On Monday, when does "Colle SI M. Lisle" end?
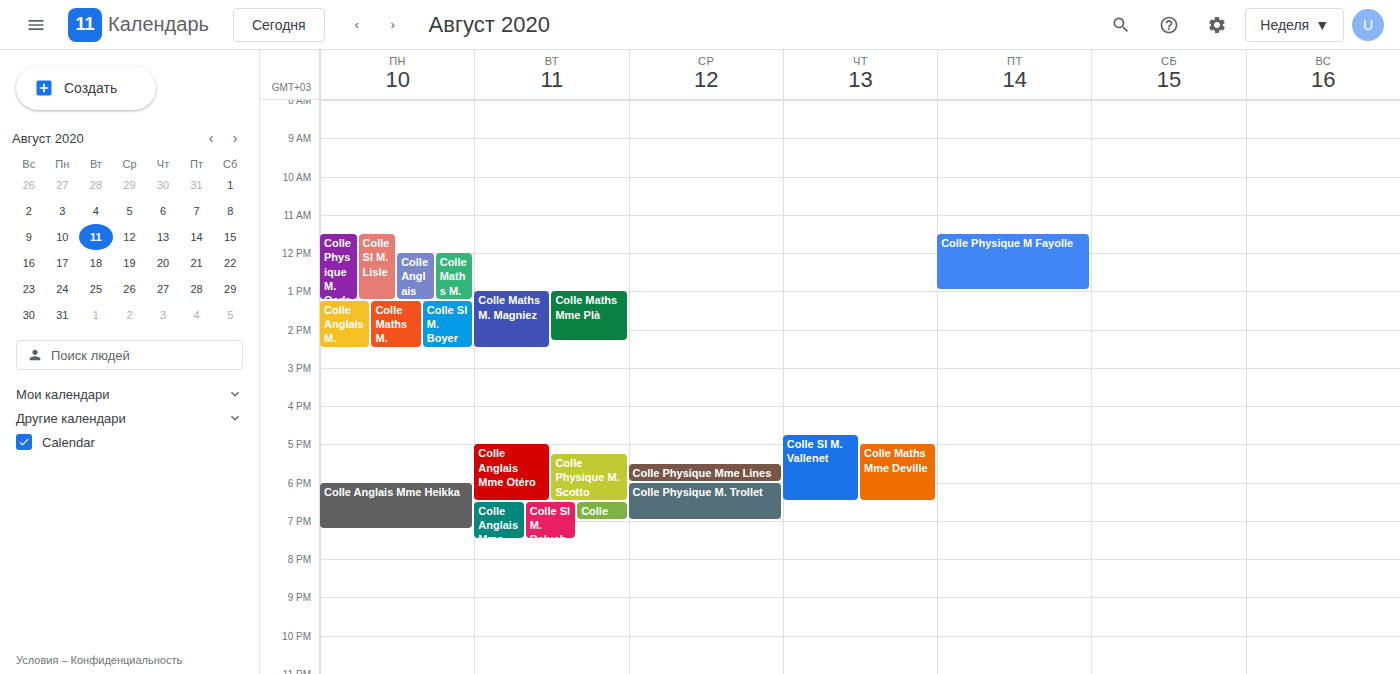
1:15 PM